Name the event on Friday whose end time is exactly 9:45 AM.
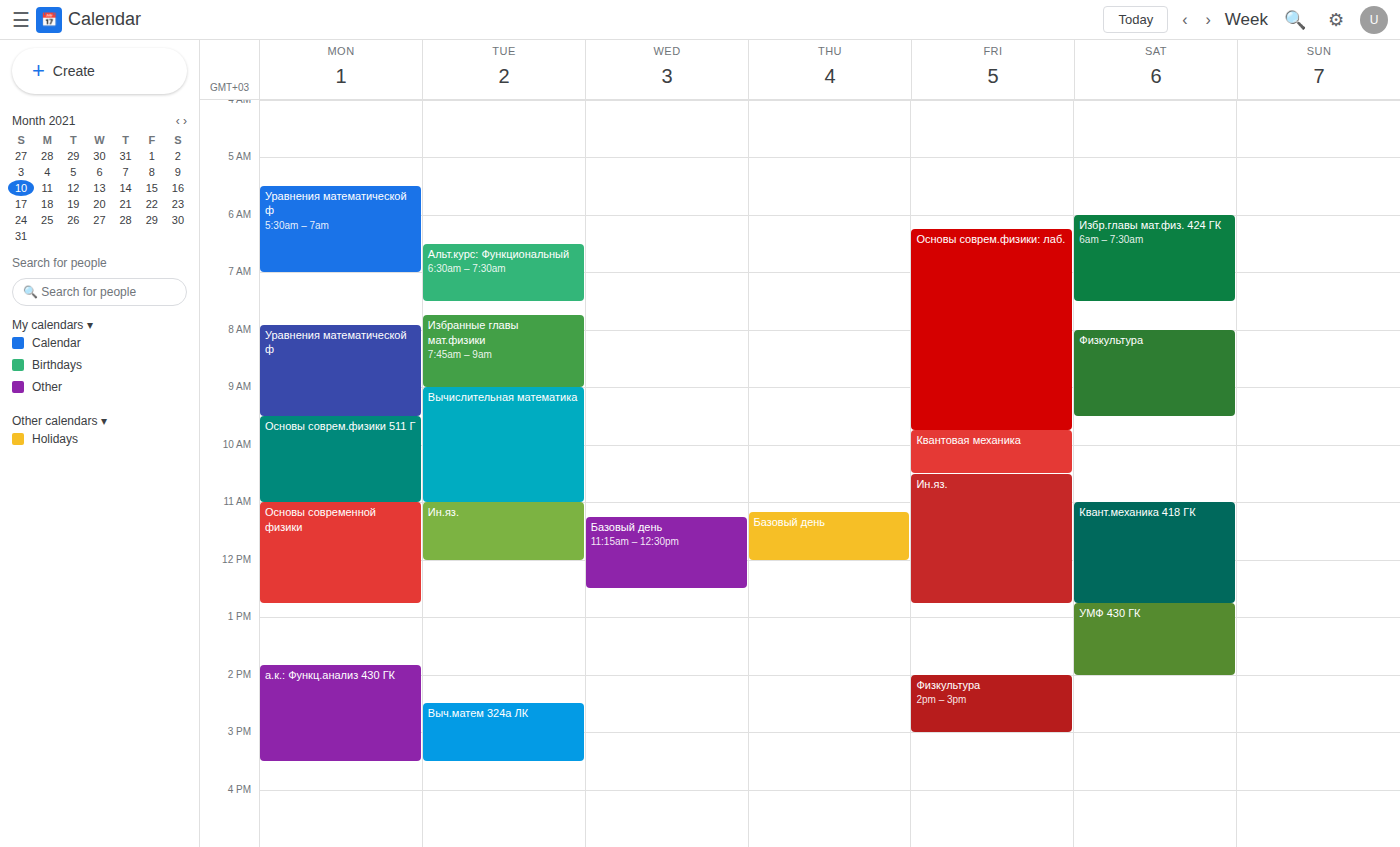
"Основы соврем.физики: лаб."